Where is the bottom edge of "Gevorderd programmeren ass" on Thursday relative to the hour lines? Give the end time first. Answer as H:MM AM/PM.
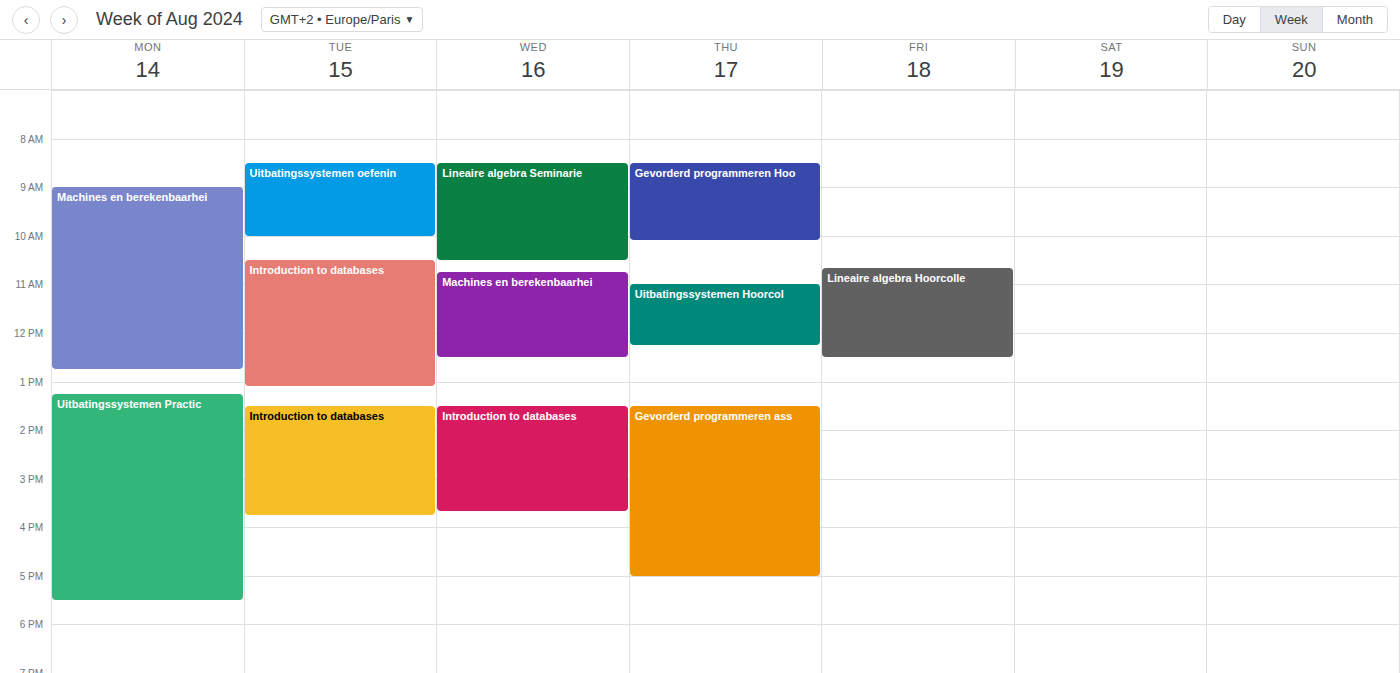
5:00 PM -- exactly on the 5 PM line.